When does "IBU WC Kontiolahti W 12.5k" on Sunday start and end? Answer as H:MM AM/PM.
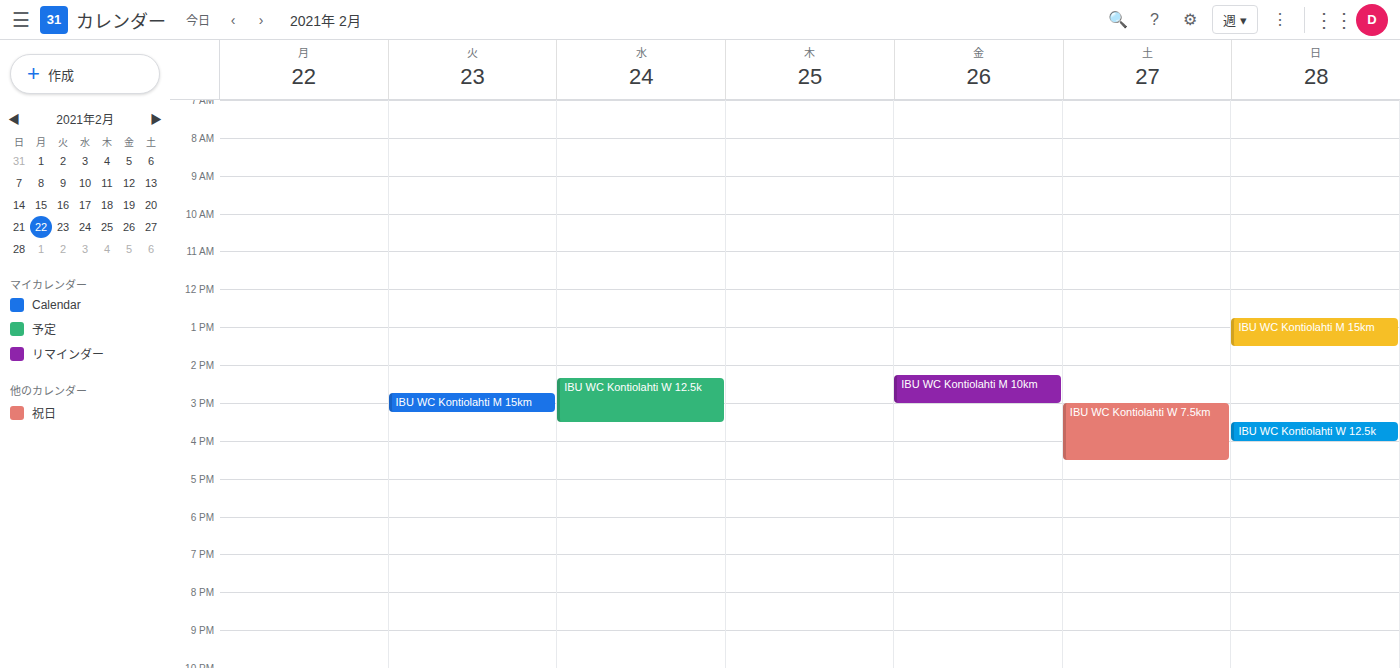
3:30 PM to 4:00 PM